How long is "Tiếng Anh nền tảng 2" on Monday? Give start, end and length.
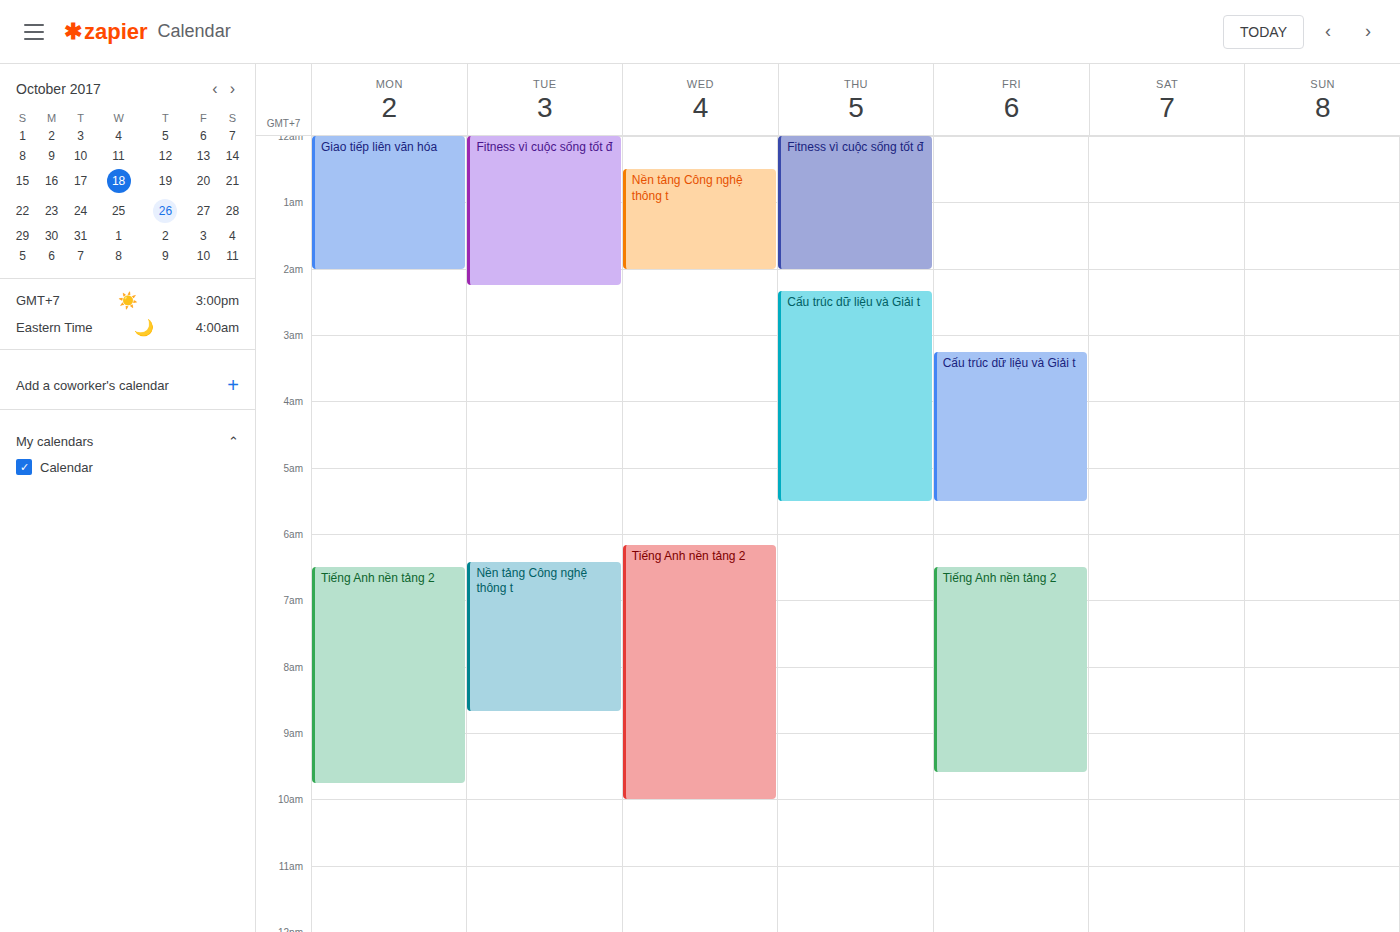
6:30 AM to 9:45 AM, 3 hours 15 minutes